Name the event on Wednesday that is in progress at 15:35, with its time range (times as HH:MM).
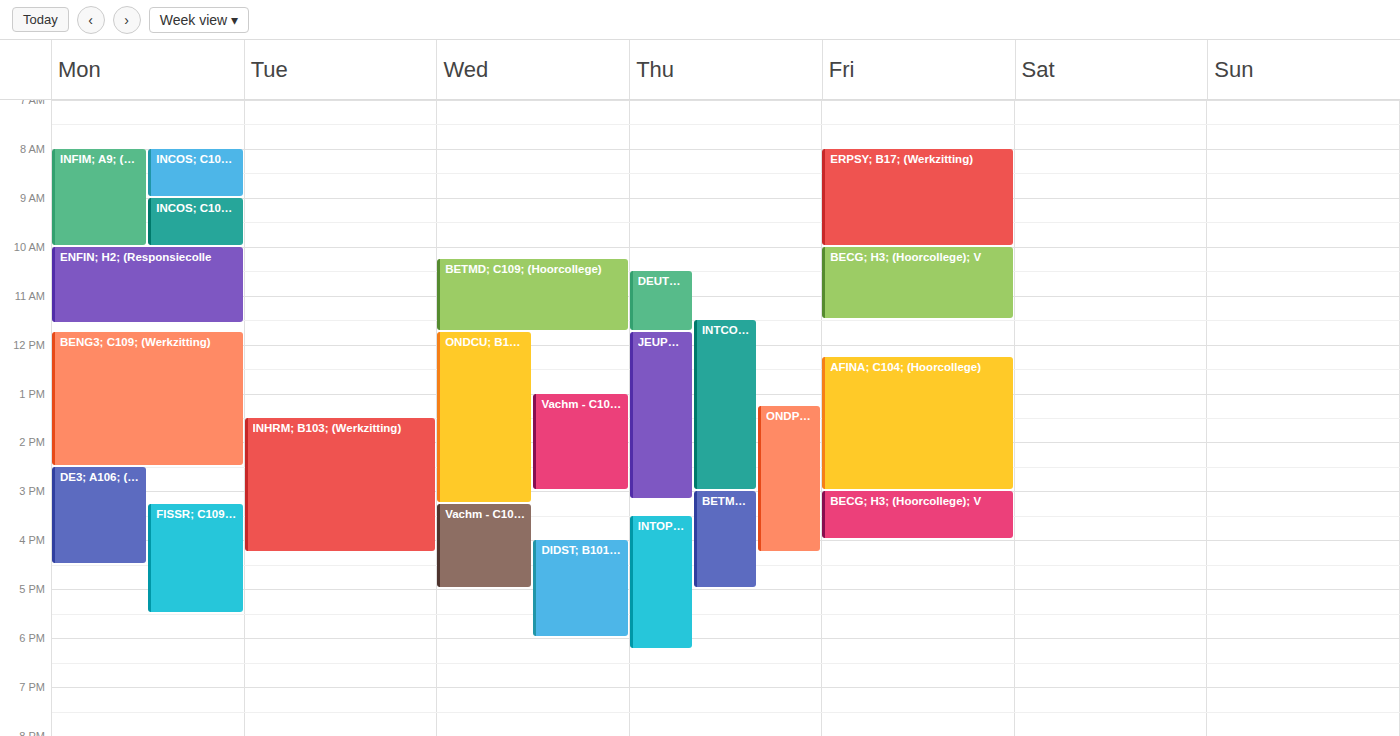
"Vachm - C105; ; Hoorcolleg", 15:15 to 17:00